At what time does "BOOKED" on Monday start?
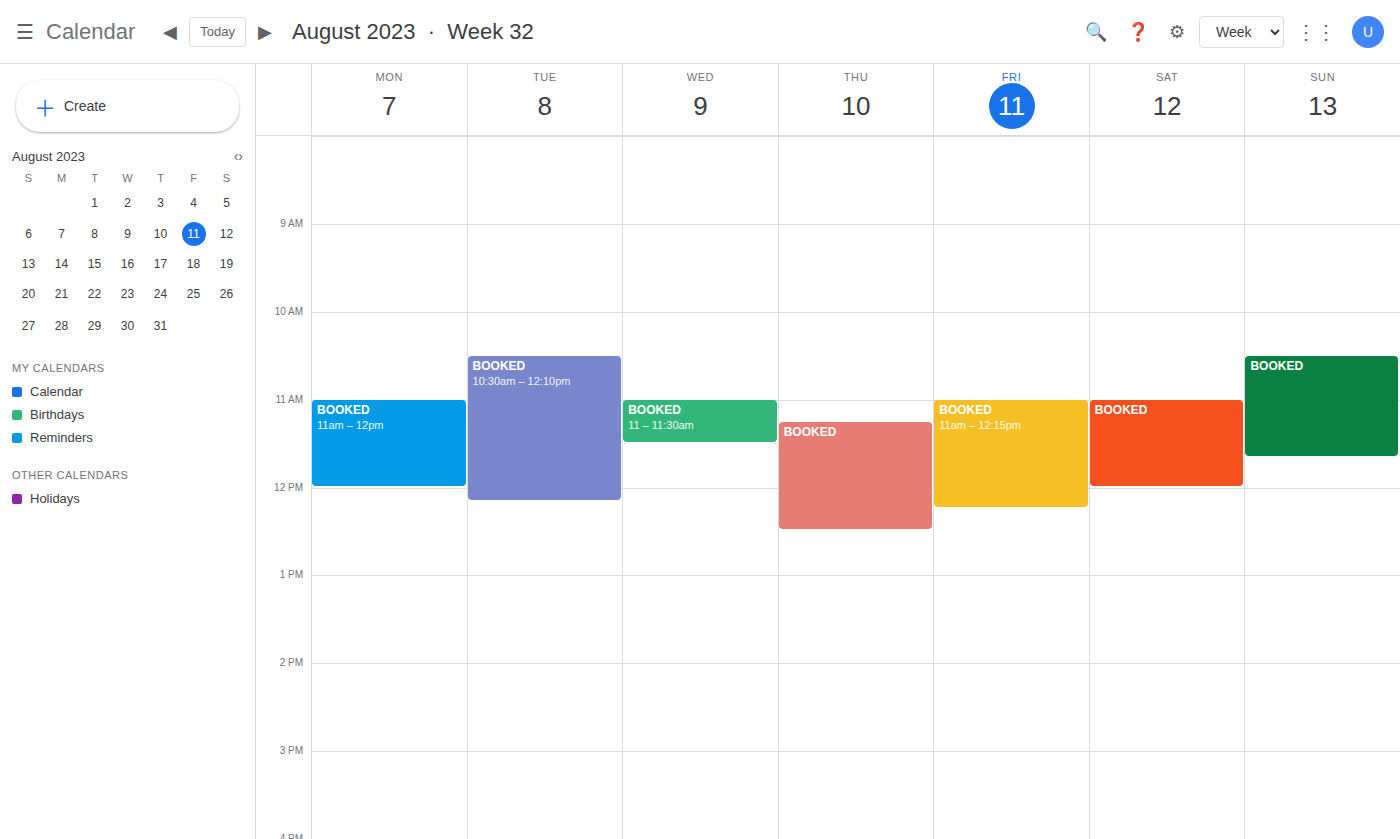
11:00 AM